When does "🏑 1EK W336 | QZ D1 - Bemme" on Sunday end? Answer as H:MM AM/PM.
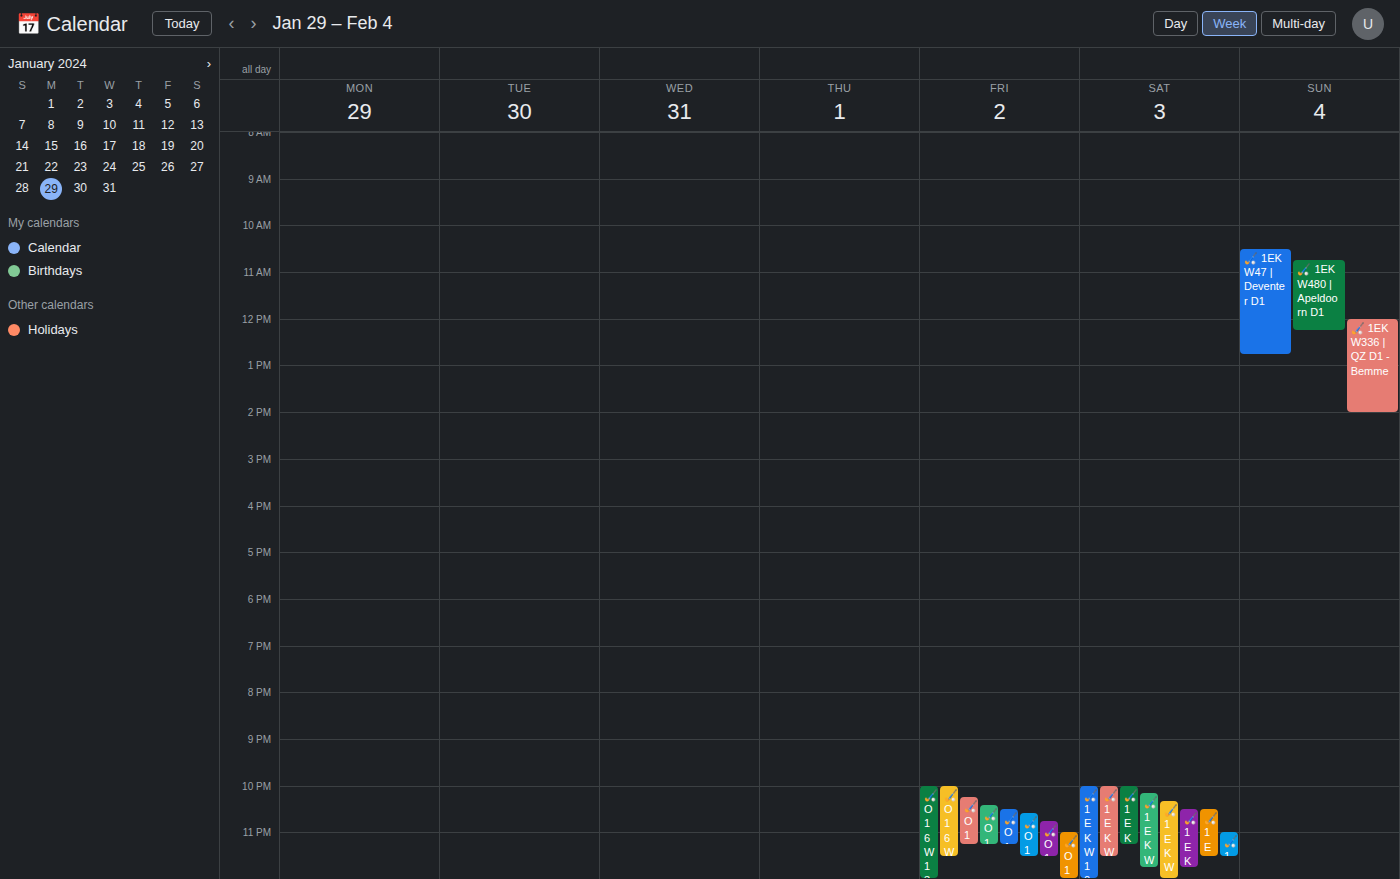
2:00 PM